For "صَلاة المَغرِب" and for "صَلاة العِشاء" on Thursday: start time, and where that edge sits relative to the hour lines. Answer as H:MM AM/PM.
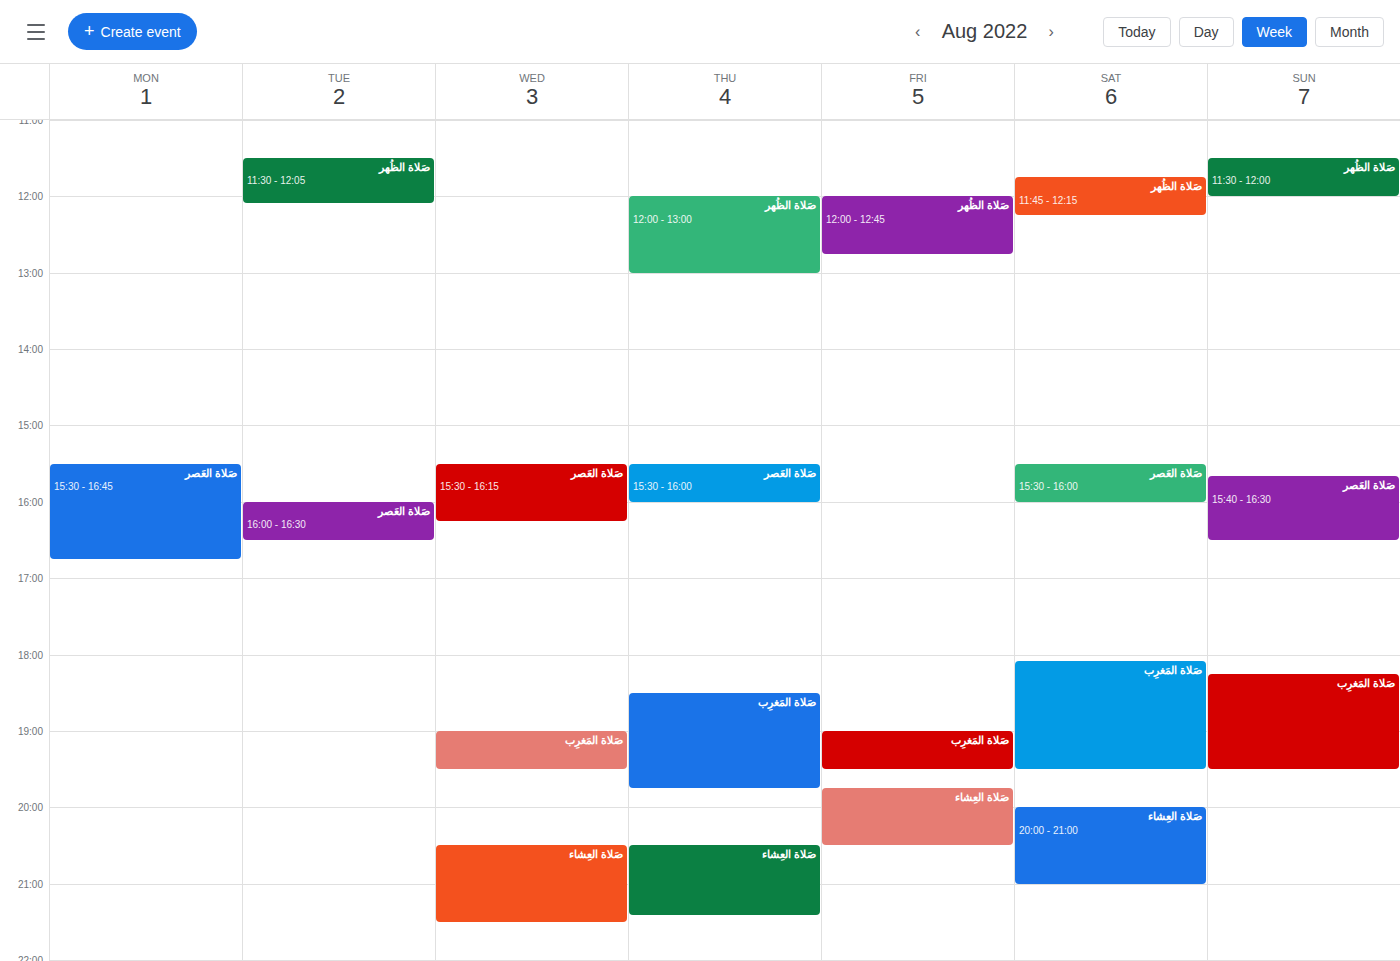
"صَلاة المَغرِب": 6:30 PM, halfway between the 6 PM and 7 PM lines. "صَلاة العِشاء": 8:30 PM, halfway between the 8 PM and 9 PM lines.